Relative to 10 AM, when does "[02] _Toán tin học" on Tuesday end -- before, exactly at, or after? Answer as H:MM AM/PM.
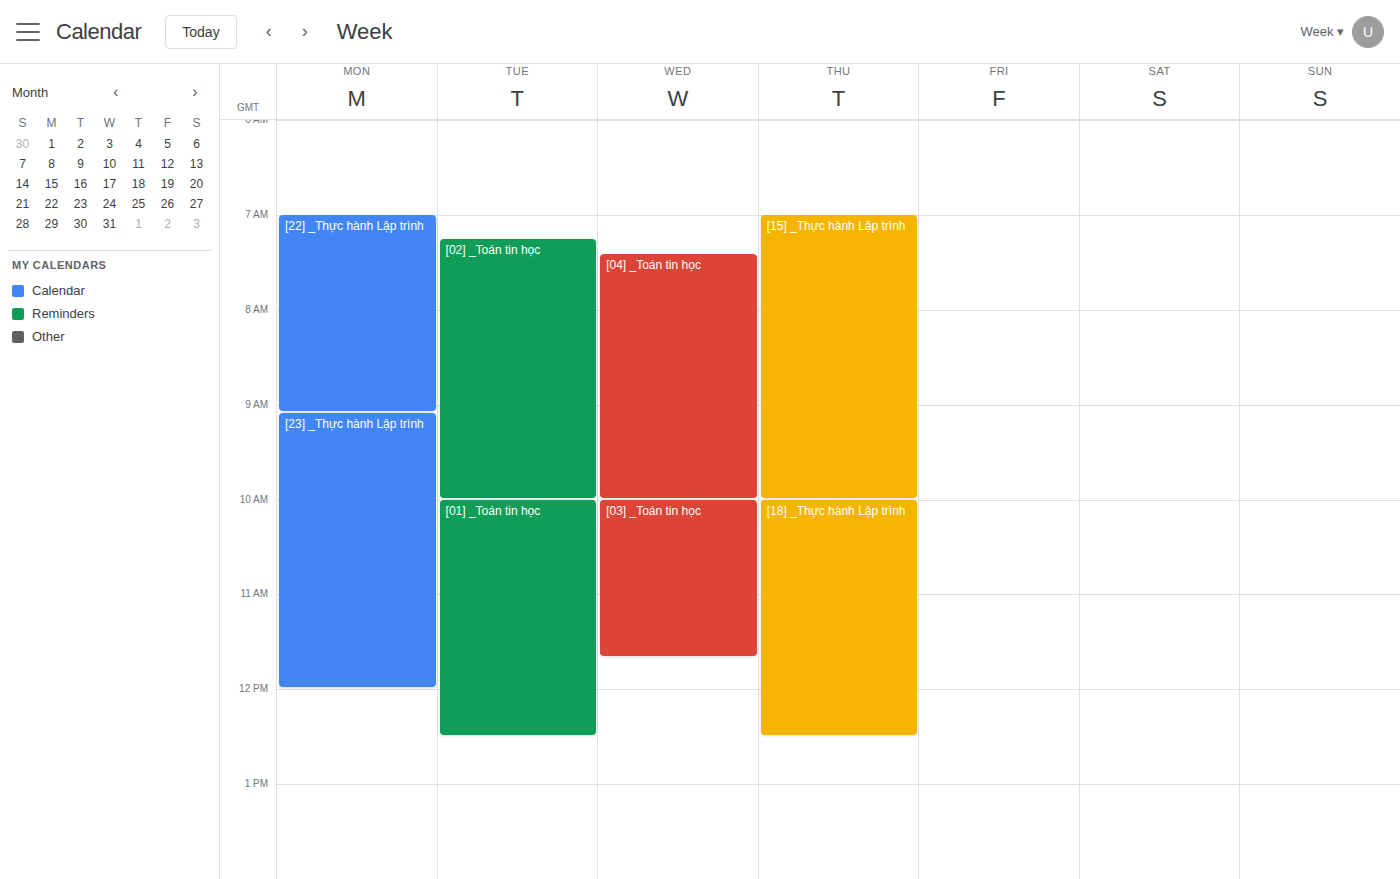
10:00 AM -- exactly at 10 AM, on the 10 AM line.